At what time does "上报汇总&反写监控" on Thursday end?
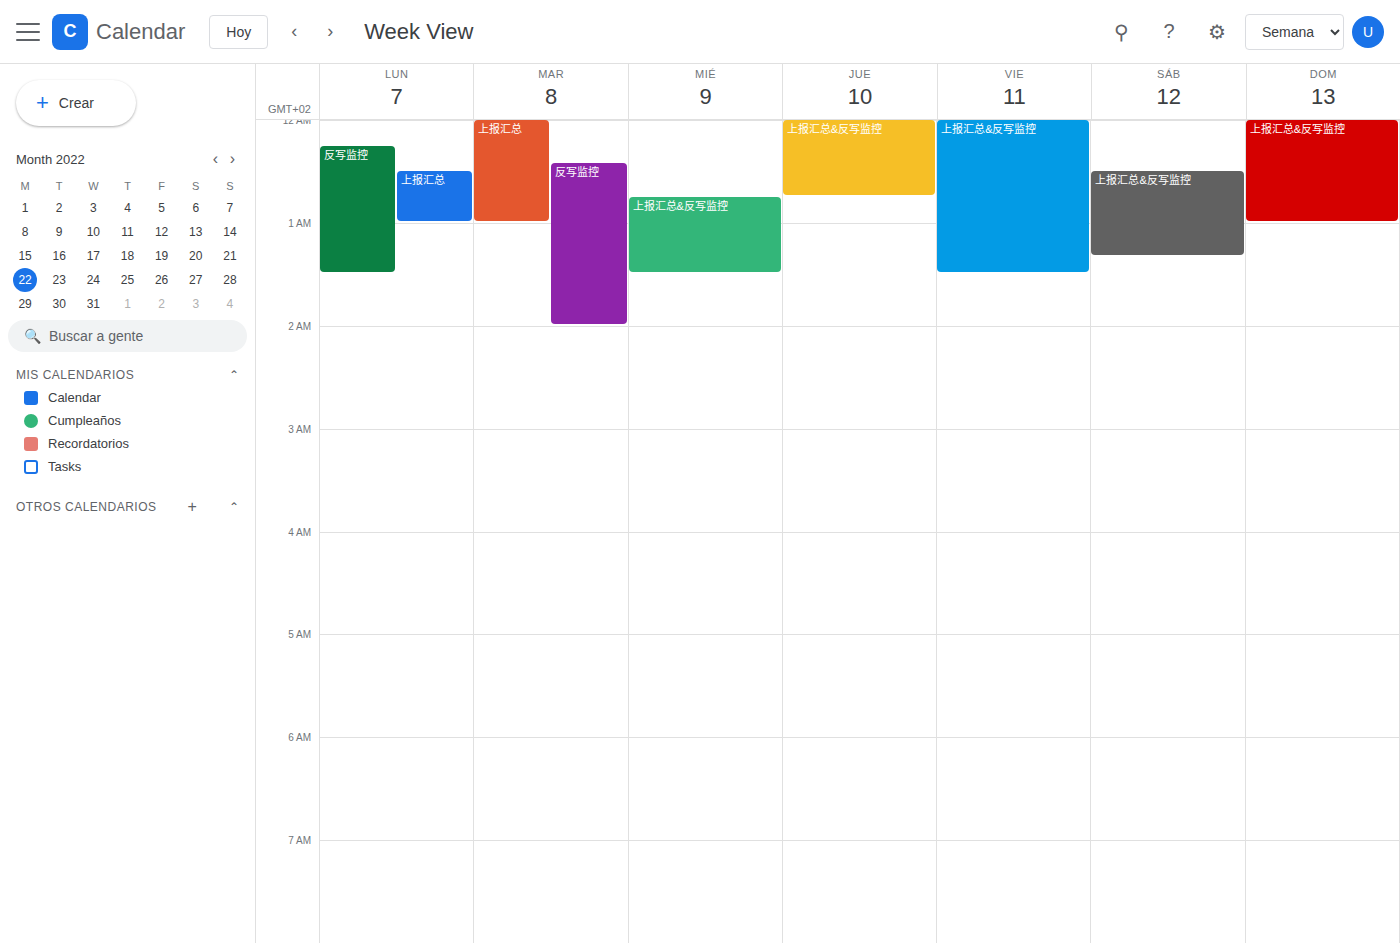
12:45 AM